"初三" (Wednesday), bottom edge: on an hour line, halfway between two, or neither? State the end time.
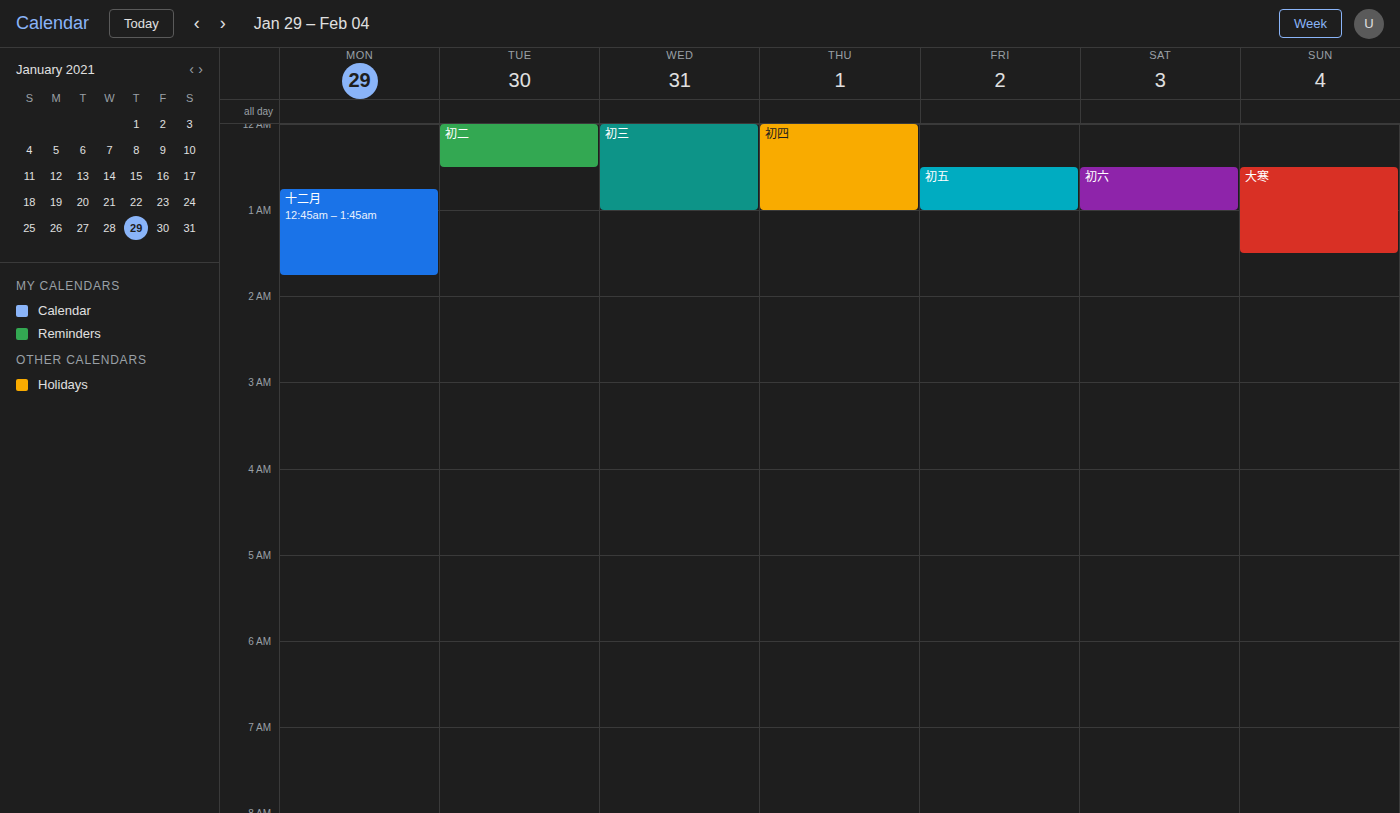
1:00 AM -- exactly on the 1 AM line.